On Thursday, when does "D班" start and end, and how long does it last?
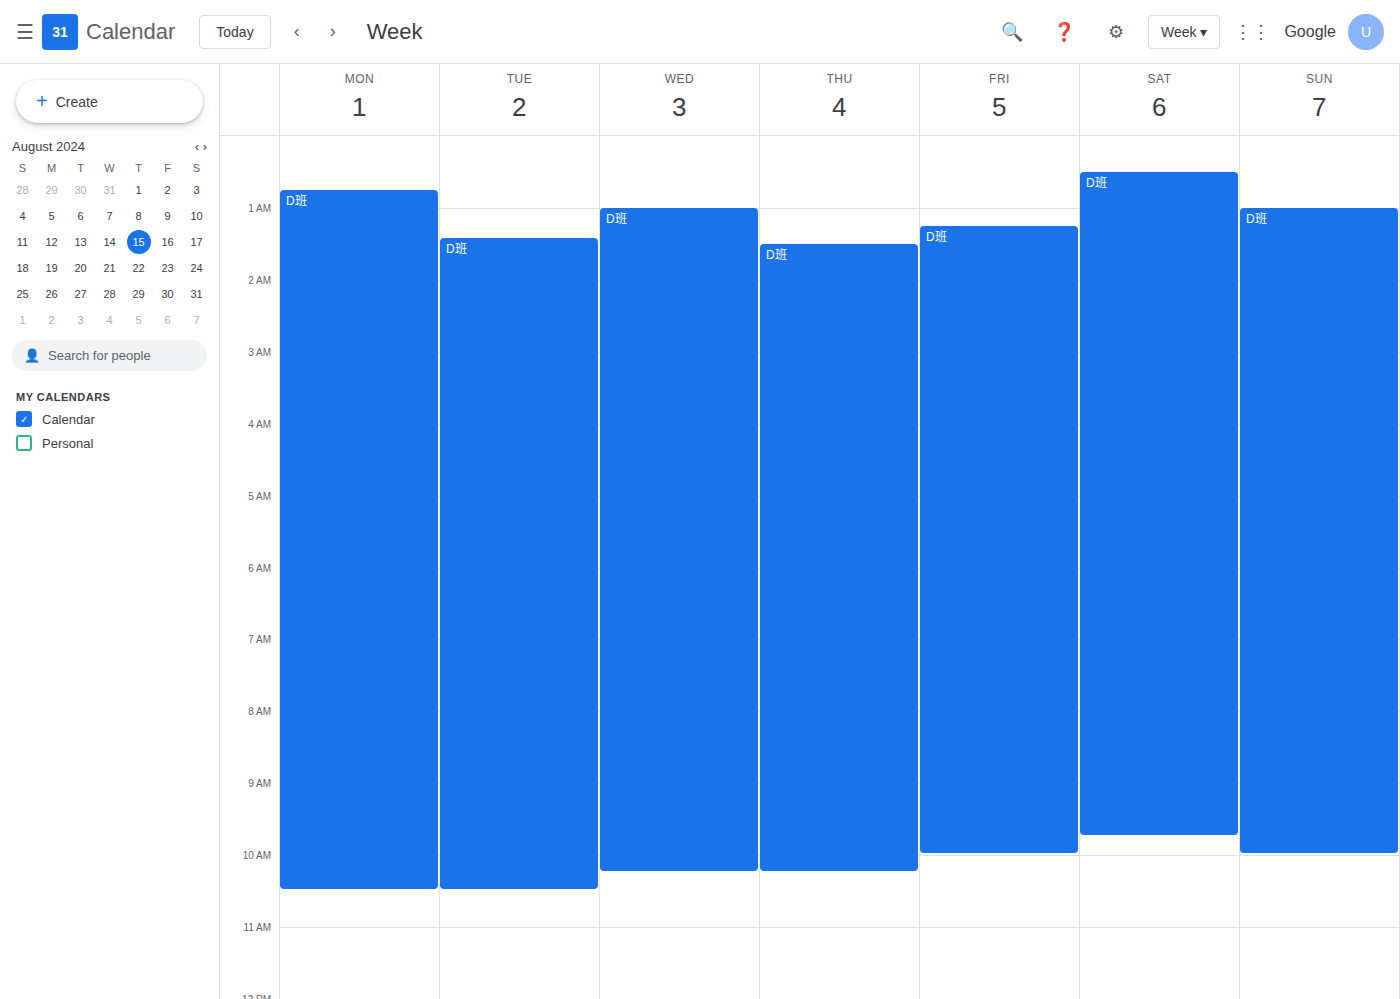
1:30 AM to 10:15 AM, 8 hours 45 minutes